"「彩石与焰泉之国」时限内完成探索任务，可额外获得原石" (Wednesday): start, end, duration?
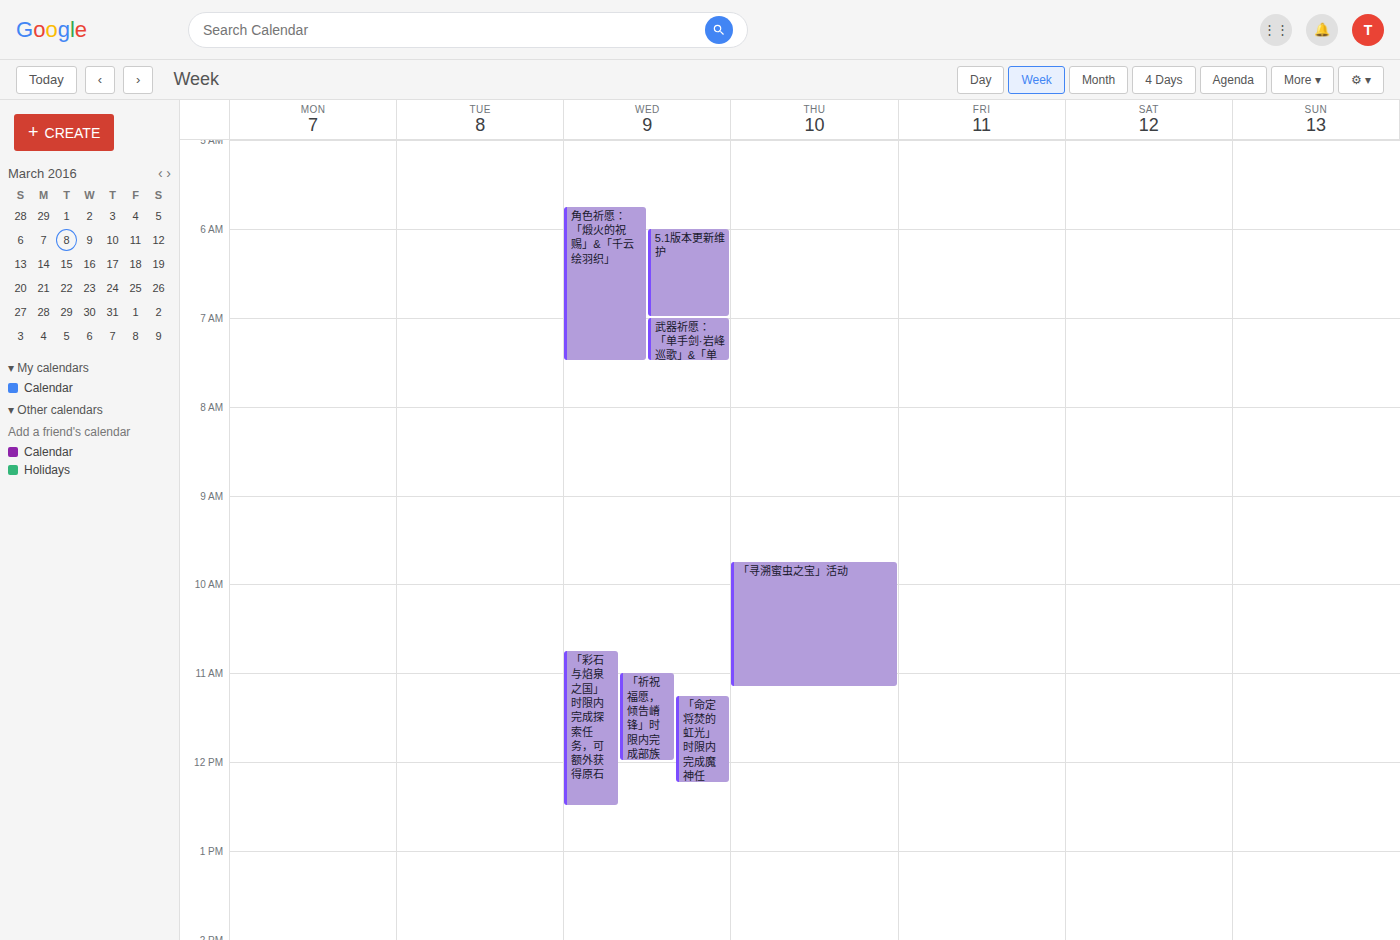
10:45 AM to 12:30 PM, 1 hour 45 minutes